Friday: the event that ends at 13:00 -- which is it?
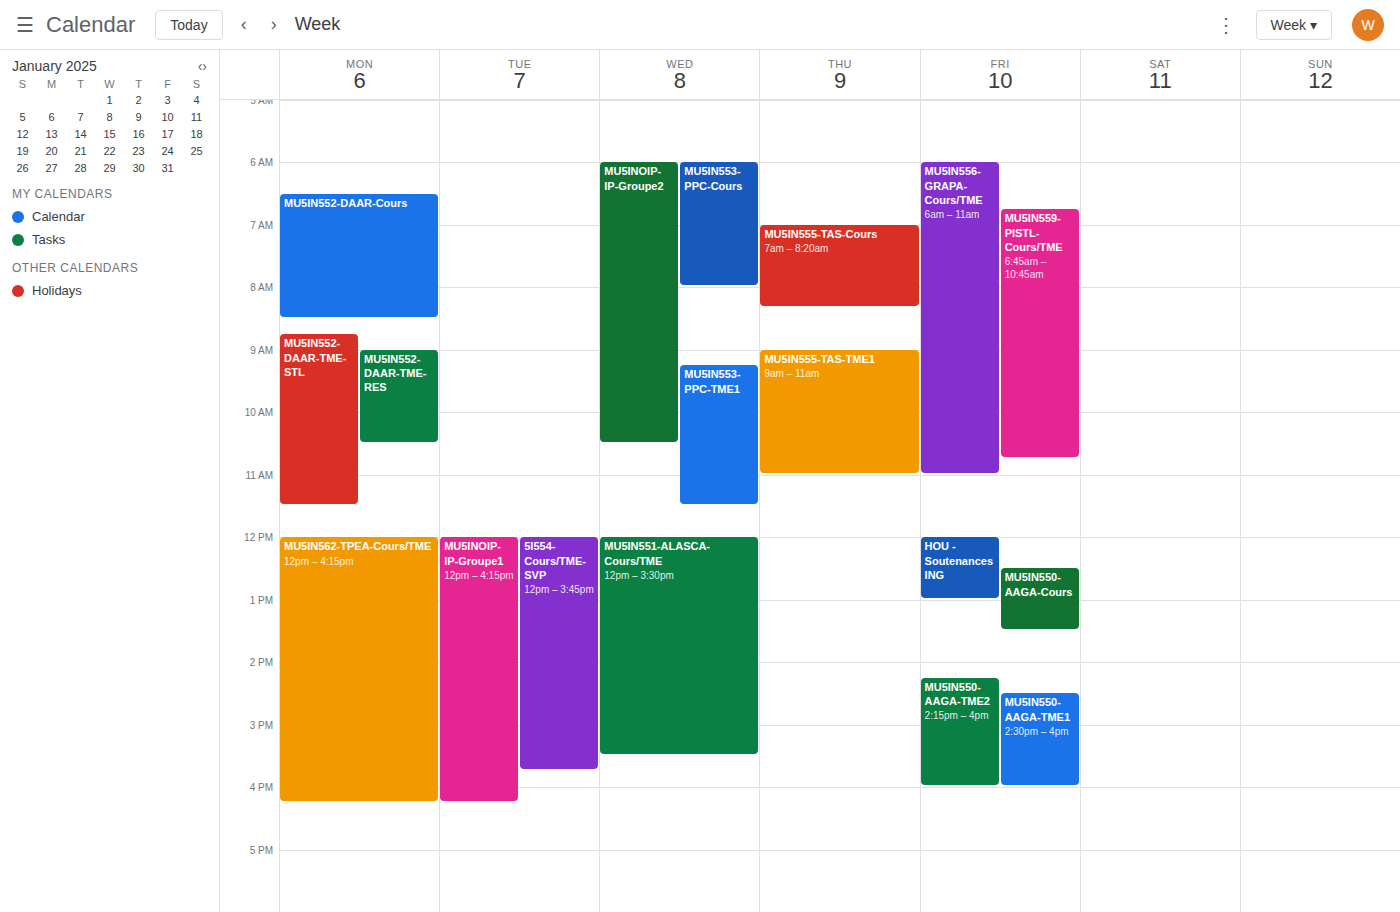
"HOU - Soutenances ING"